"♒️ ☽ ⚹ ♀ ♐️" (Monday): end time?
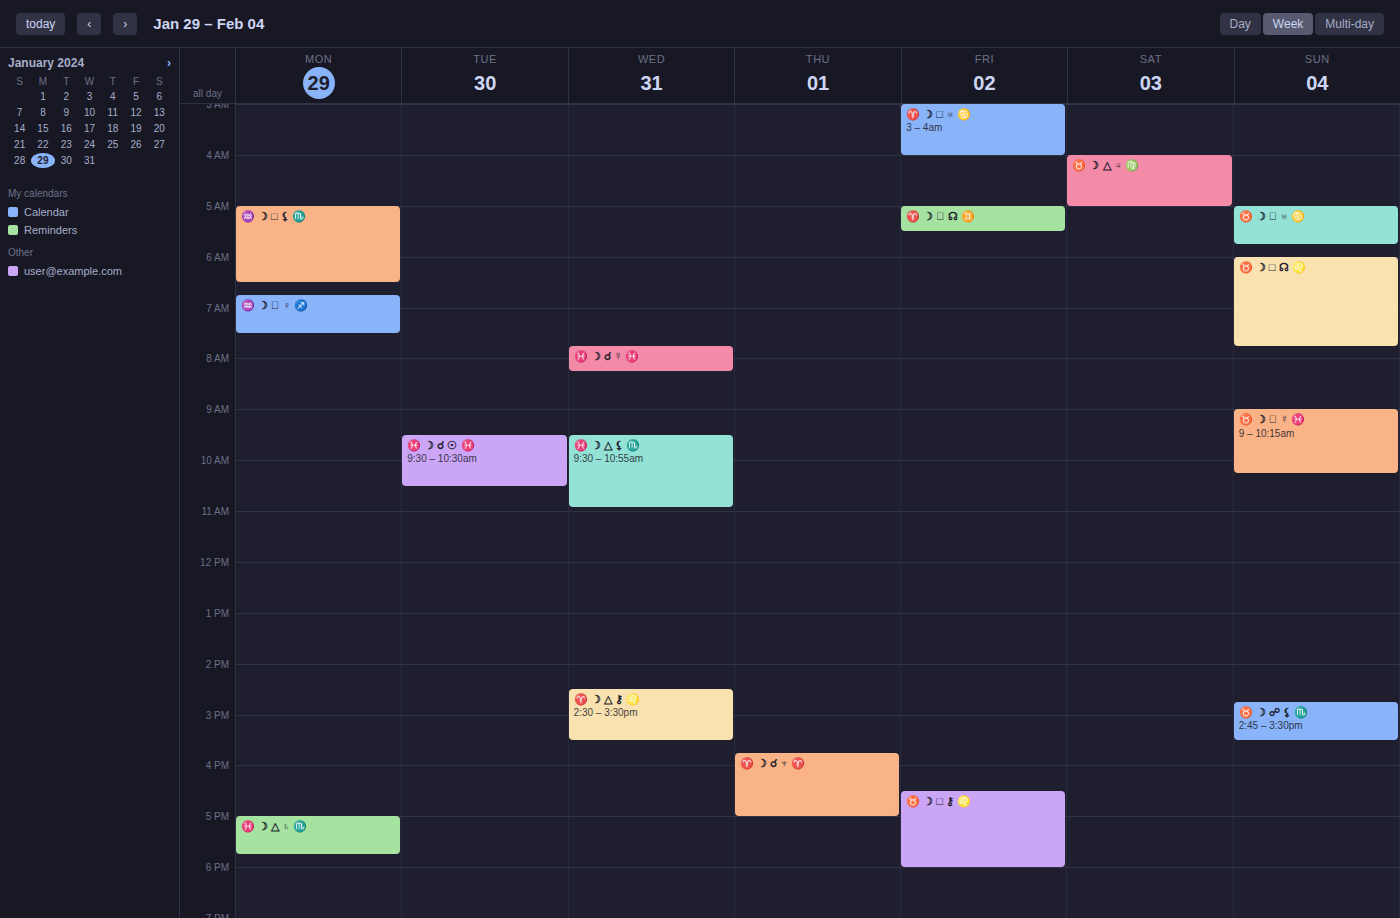
7:30 AM